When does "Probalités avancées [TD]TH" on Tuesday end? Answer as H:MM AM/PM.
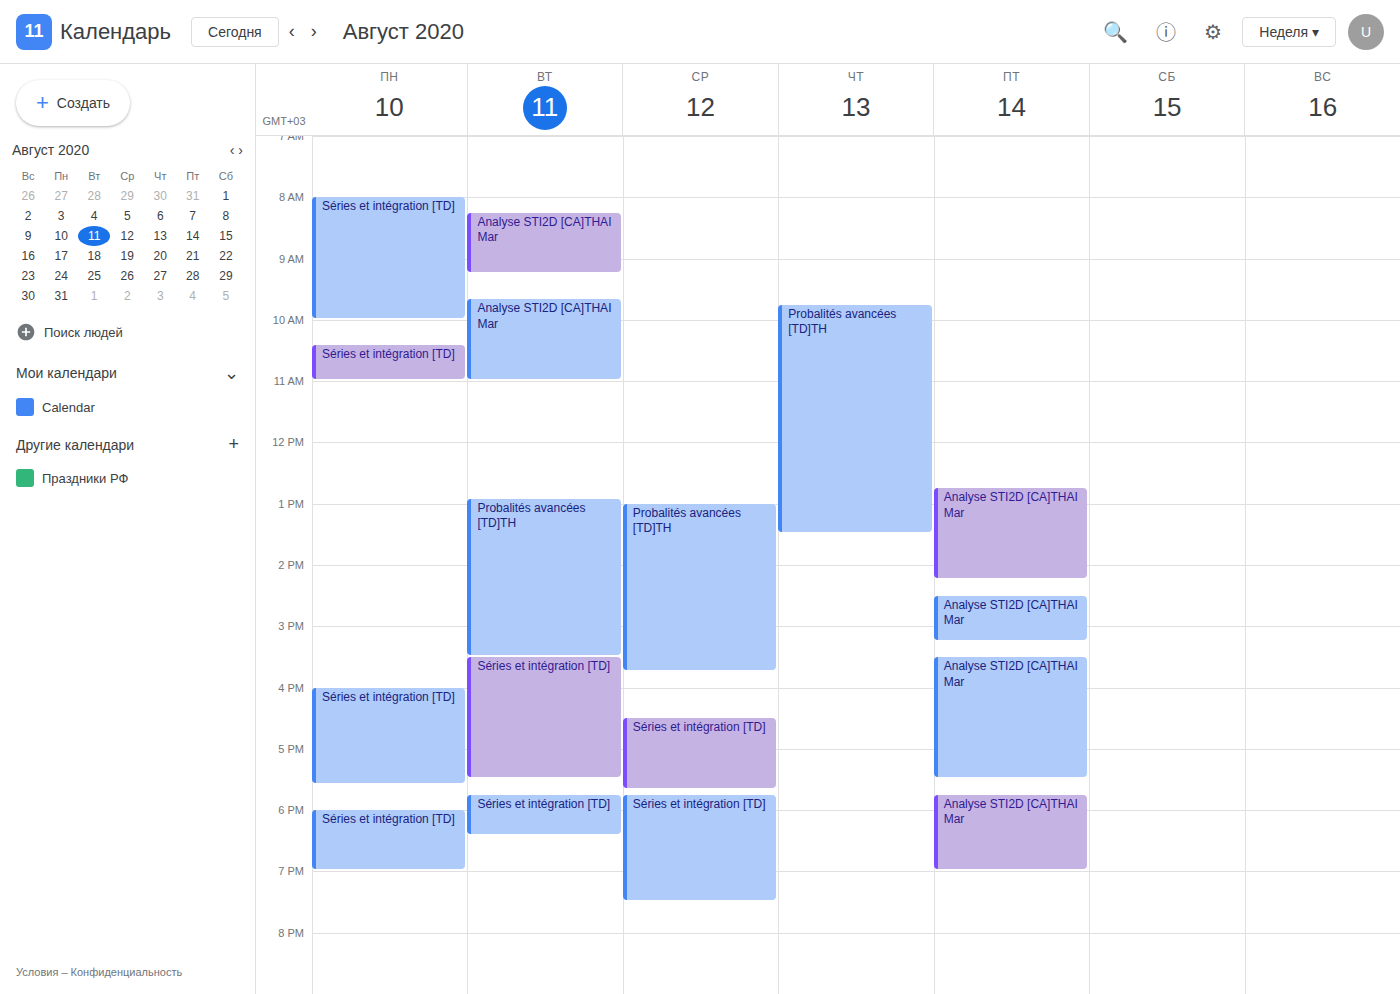
3:30 PM